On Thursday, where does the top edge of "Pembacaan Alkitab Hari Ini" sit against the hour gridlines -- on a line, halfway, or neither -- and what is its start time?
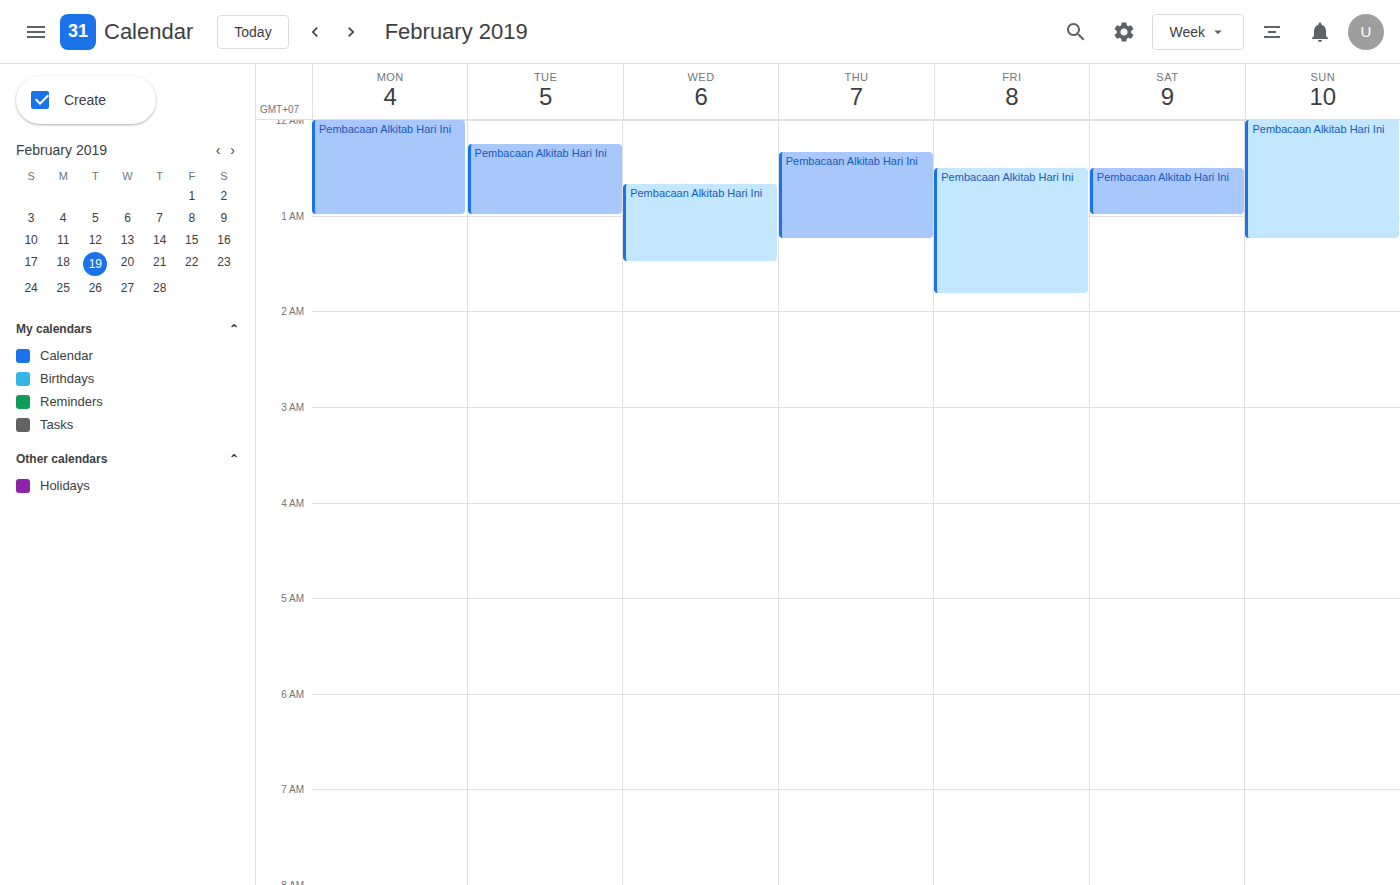
12:20 AM -- neither: 20 minutes below the 12 AM line and 40 minutes above the 1 AM line.